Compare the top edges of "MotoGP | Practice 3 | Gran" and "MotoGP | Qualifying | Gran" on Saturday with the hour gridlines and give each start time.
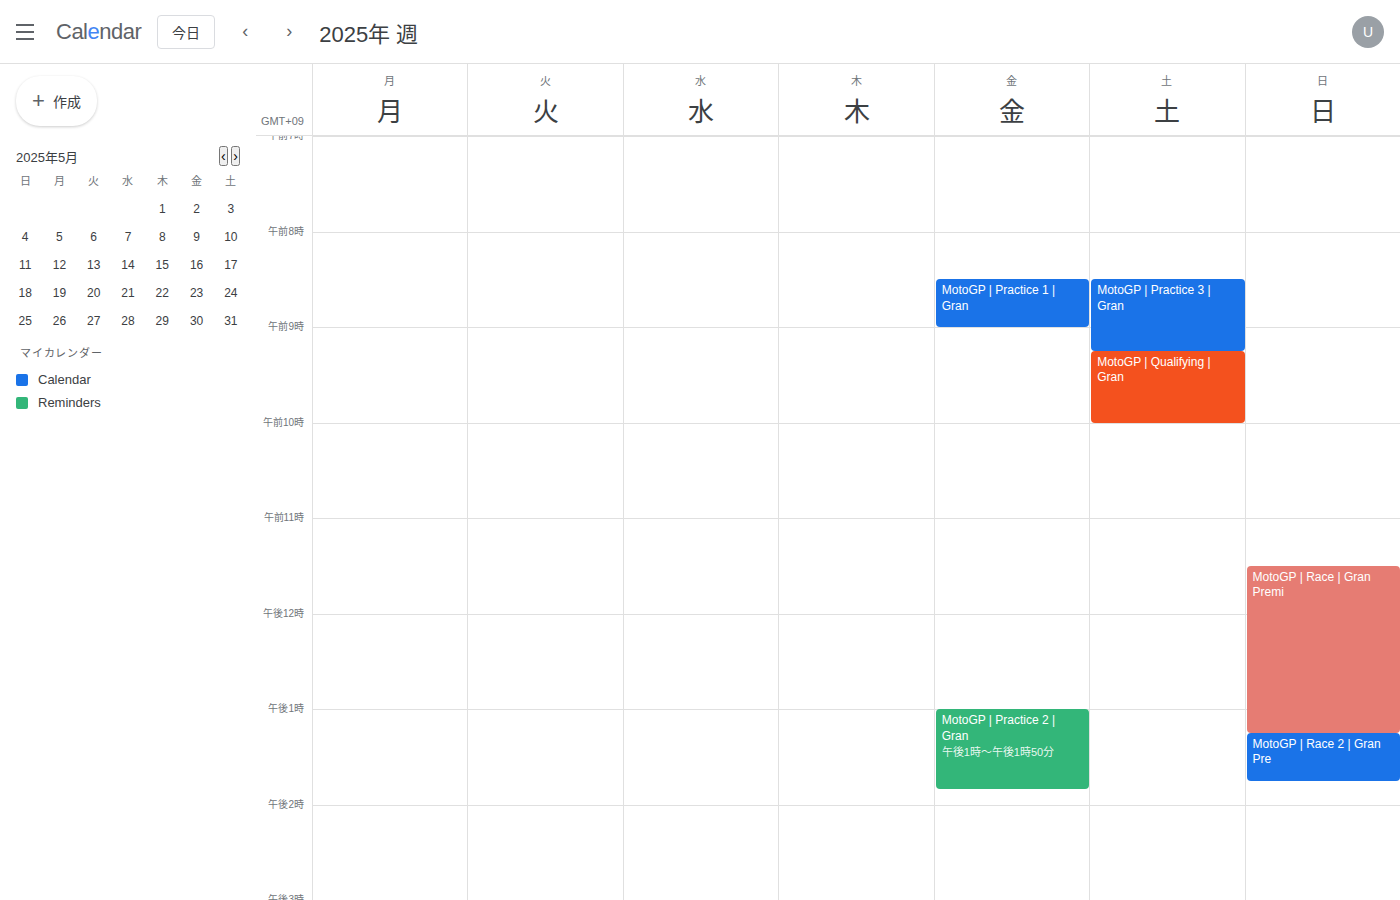
"MotoGP | Practice 3 | Gran": 08:30, halfway between the 08:00 and 09:00 lines. "MotoGP | Qualifying | Gran": 09:15, neither: a quarter of the way from the 09:00 line to the 10:00 line.